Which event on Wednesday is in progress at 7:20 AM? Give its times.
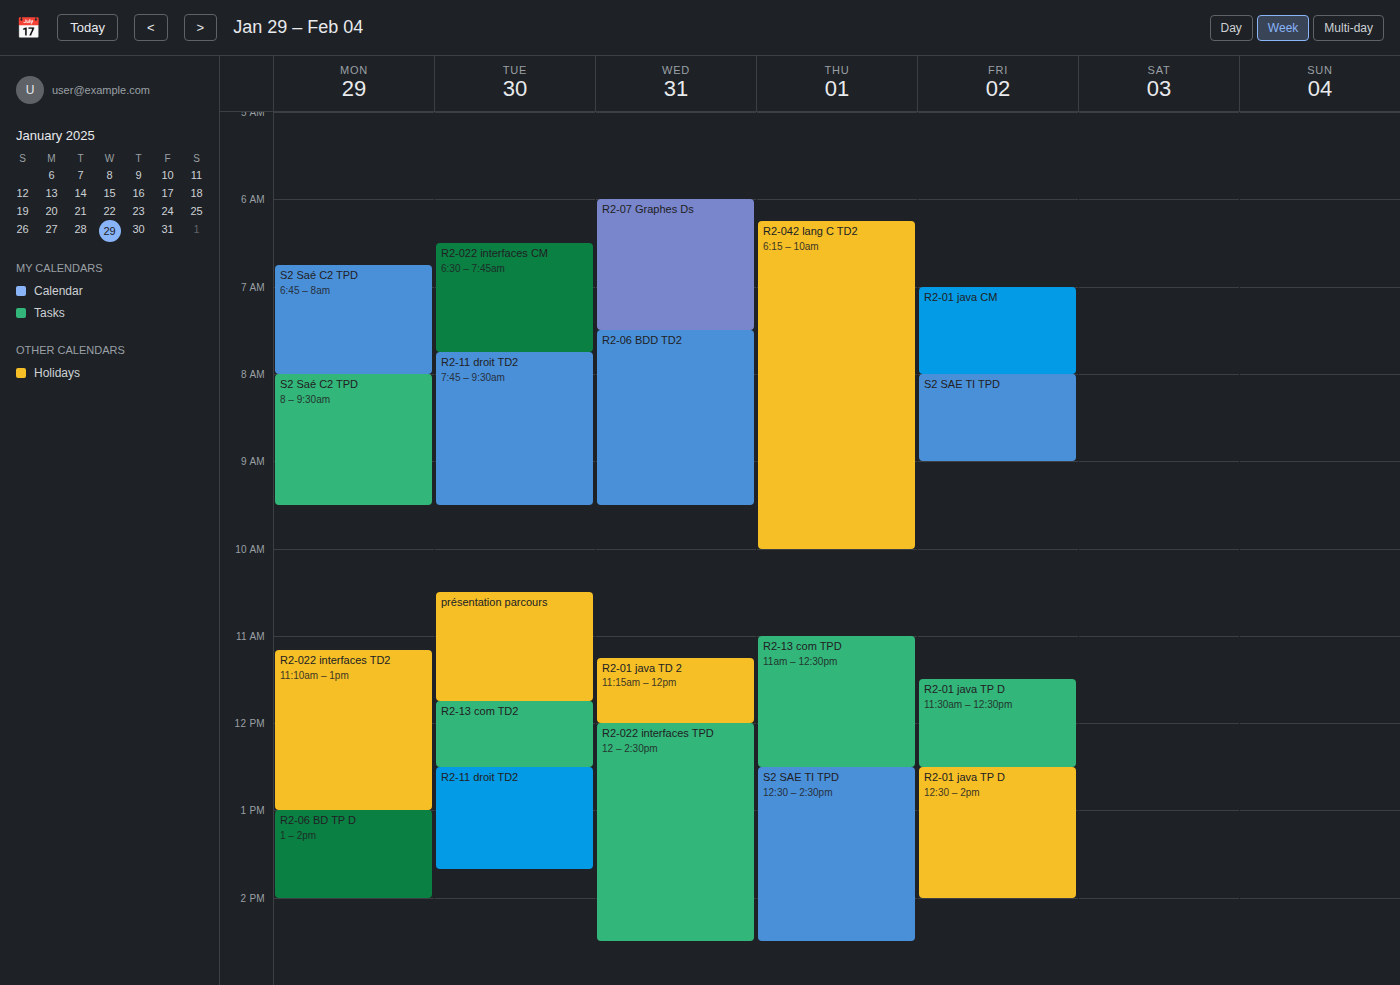
"R2-07 Graphes Ds", 6:00 AM to 7:30 AM